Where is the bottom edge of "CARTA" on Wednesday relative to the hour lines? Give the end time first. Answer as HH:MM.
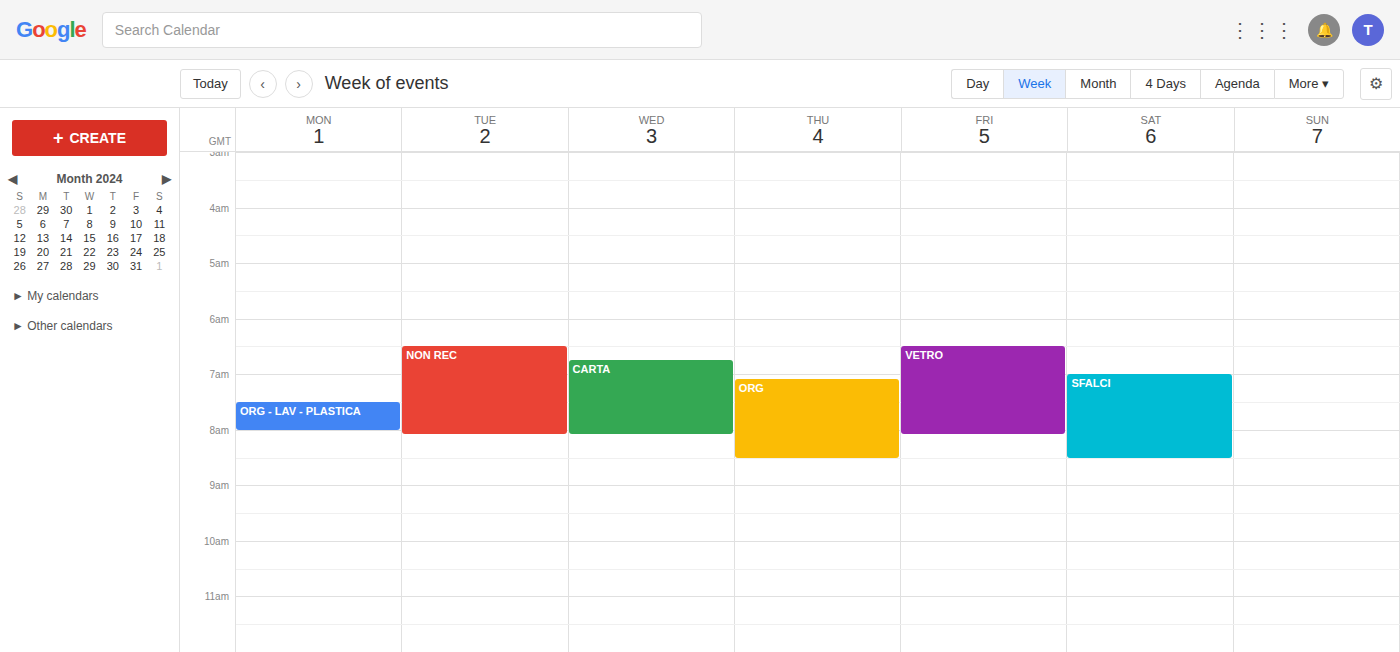
08:05 -- neither: 5 minutes below the 08:00 line and 55 minutes above the 09:00 line.